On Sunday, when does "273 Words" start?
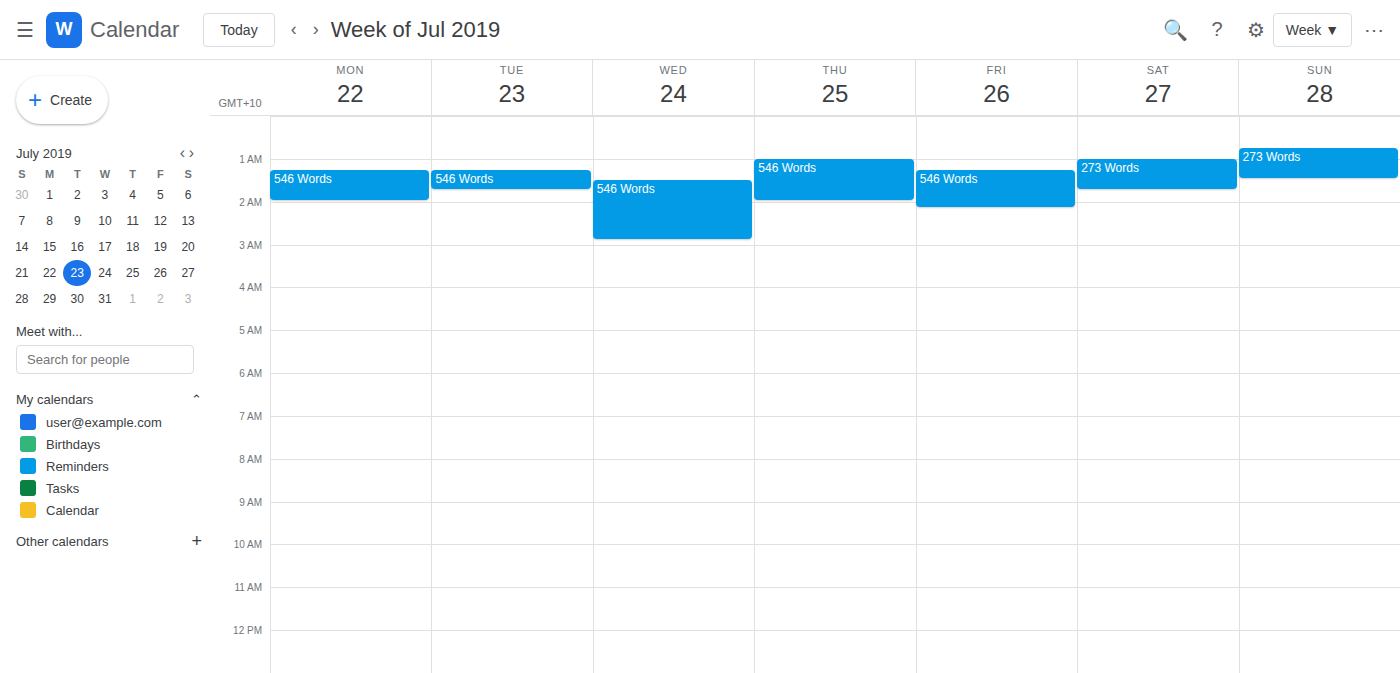
12:45 AM